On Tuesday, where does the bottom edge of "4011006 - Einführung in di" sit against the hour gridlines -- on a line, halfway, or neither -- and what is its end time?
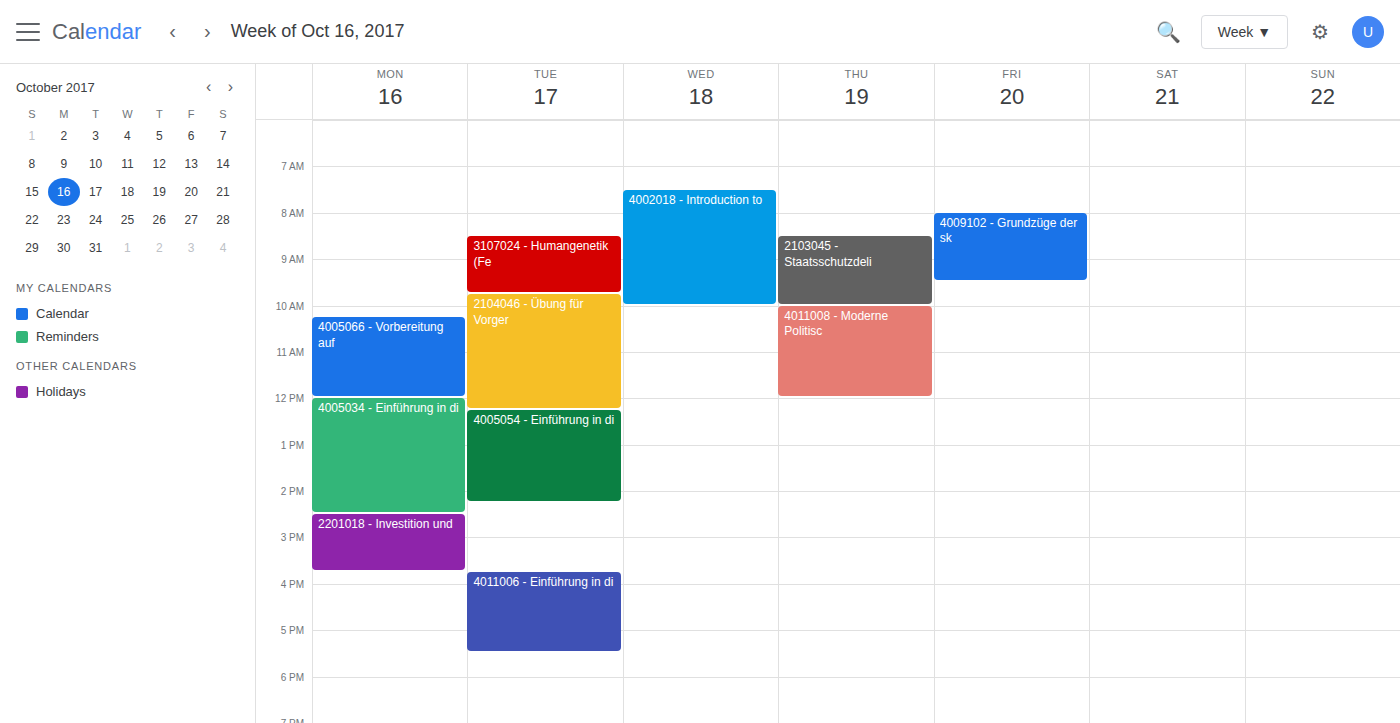
17:30 -- halfway between the 17:00 and 18:00 lines.